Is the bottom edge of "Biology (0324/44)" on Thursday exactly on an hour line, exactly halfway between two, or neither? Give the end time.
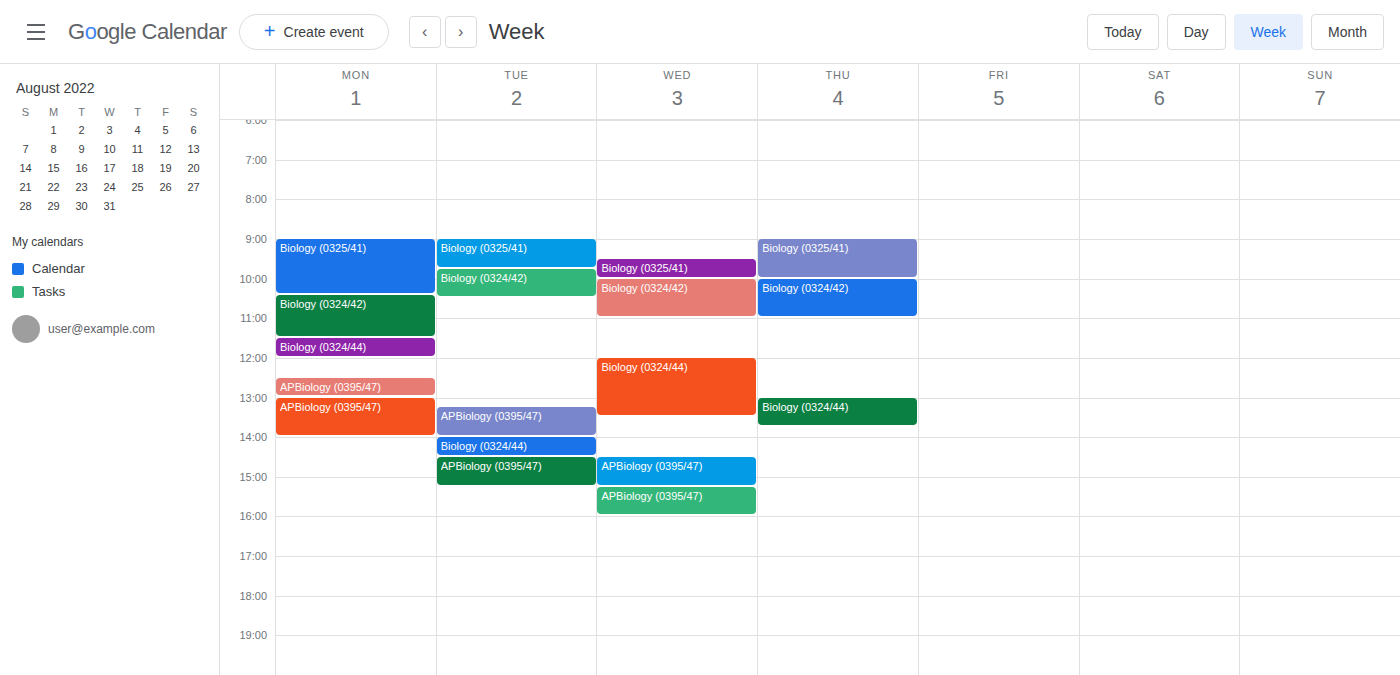
1:45 PM -- neither: three quarters of the way from the 1 PM line to the 2 PM line.